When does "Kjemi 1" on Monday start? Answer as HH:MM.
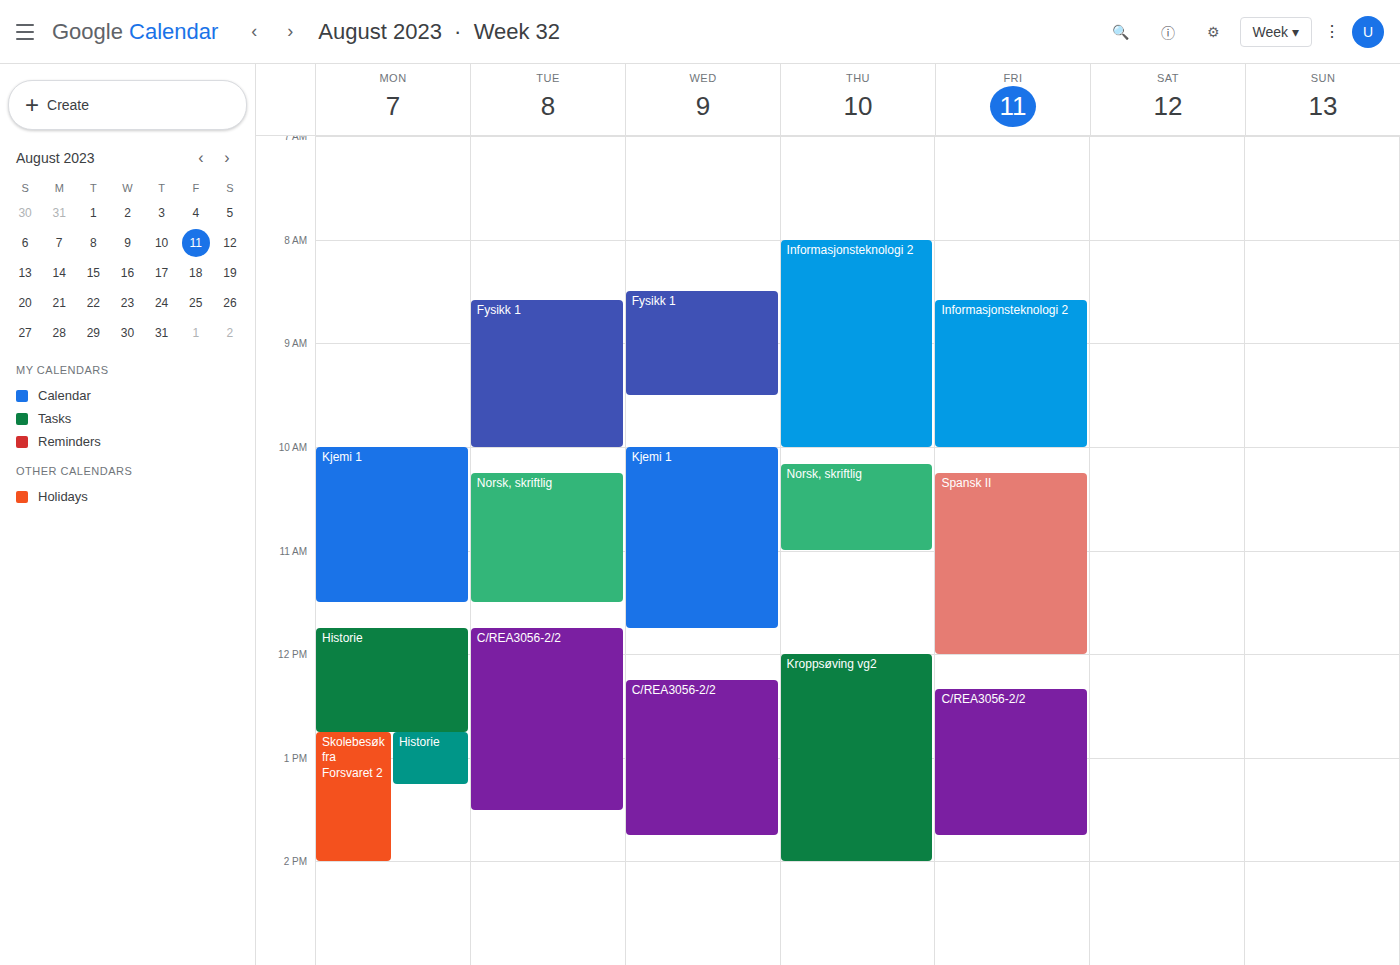
10:00